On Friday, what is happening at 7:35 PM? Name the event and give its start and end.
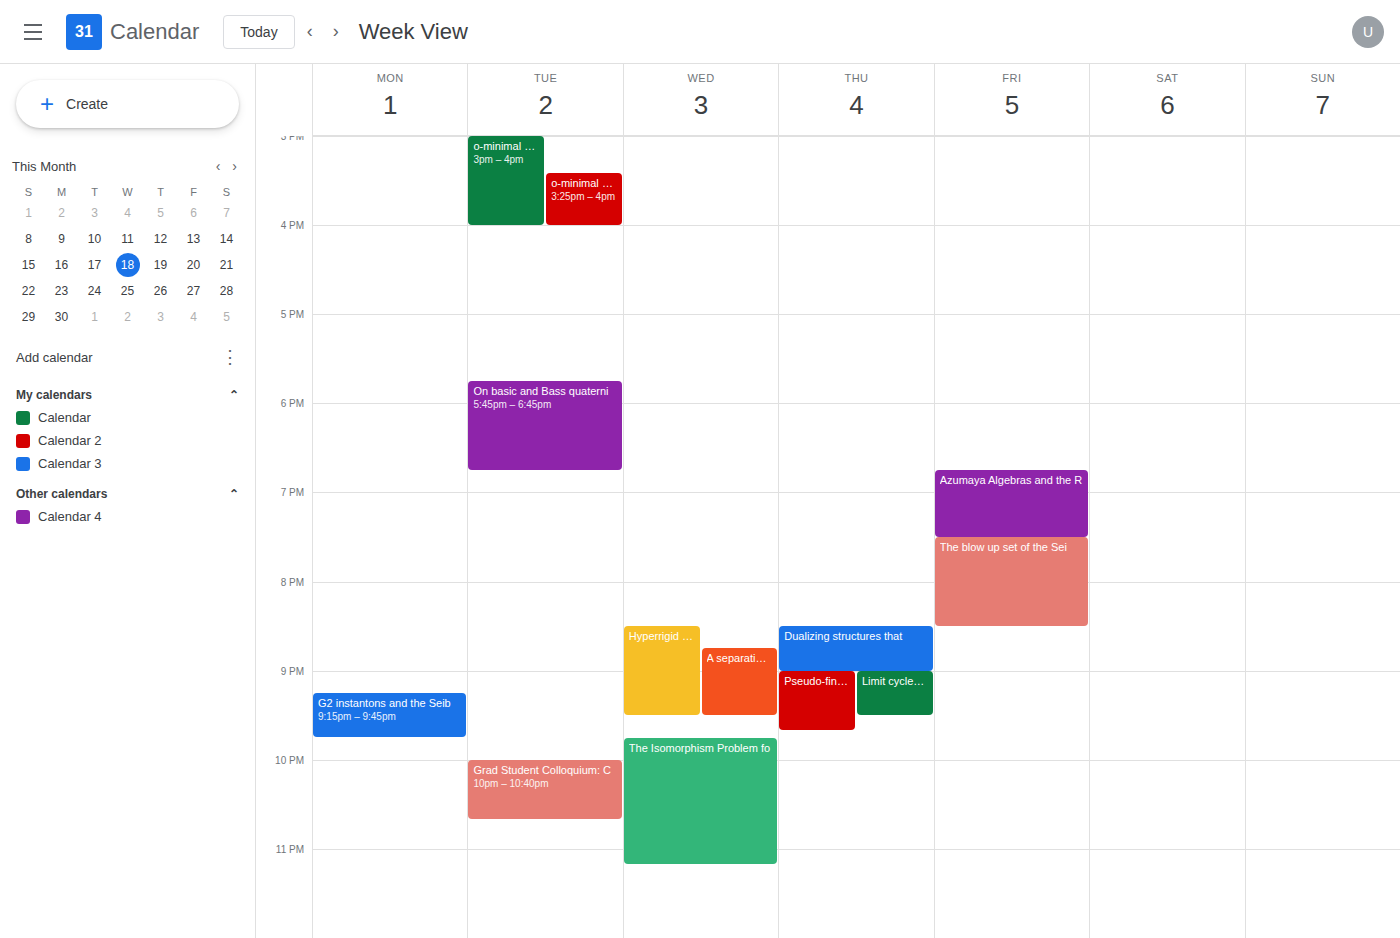
"The blow up set of the Sei", 7:30 PM to 8:30 PM